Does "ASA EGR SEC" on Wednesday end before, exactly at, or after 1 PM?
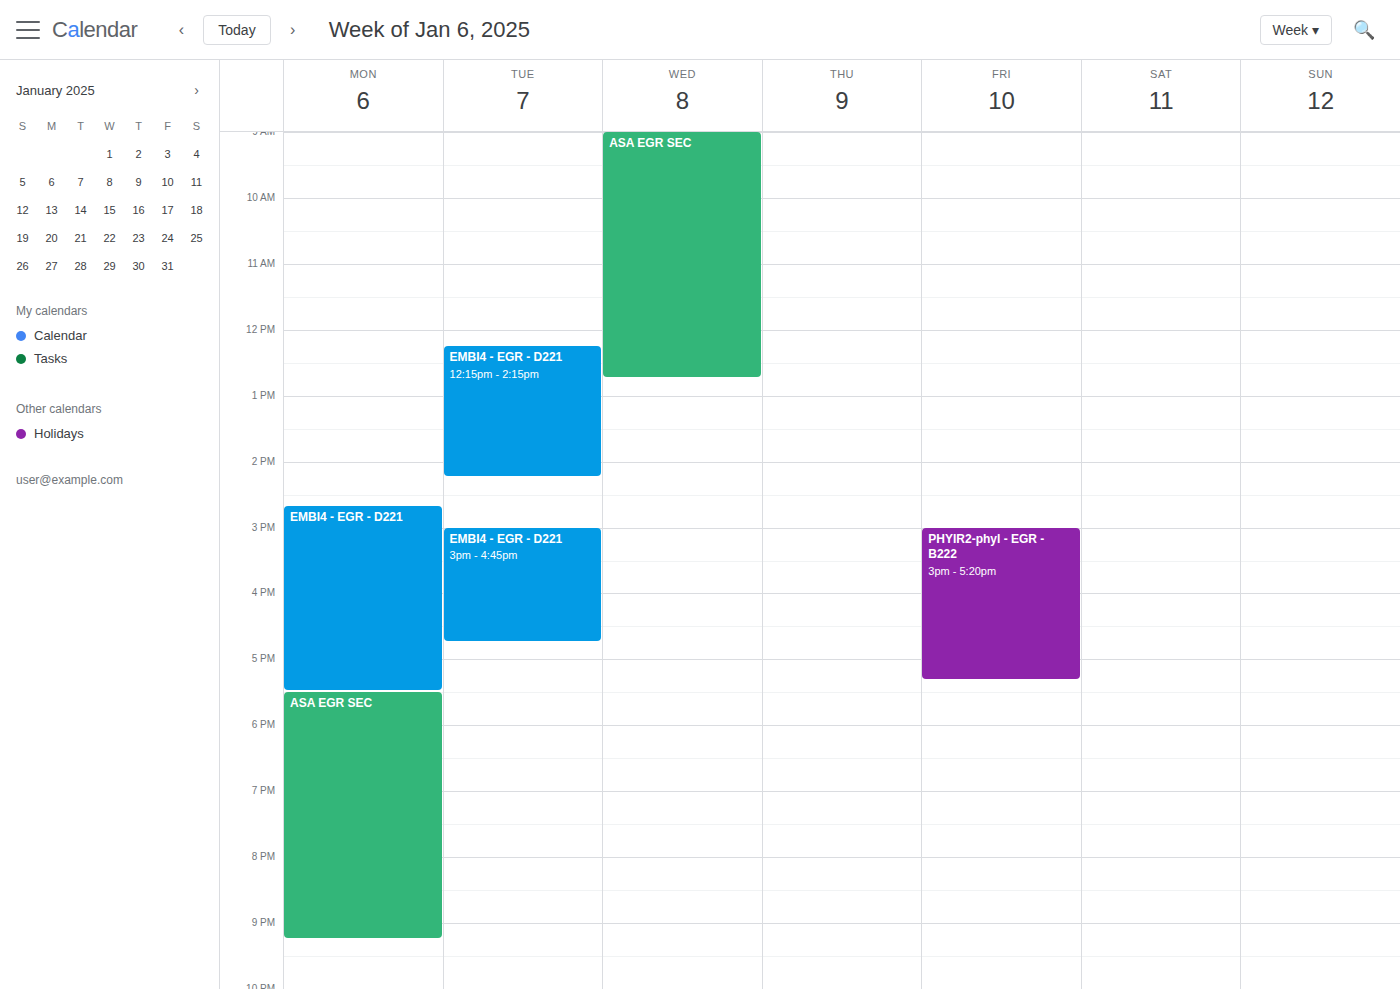
12:45 PM -- before 1 PM, 15 minutes above the 1 PM line.